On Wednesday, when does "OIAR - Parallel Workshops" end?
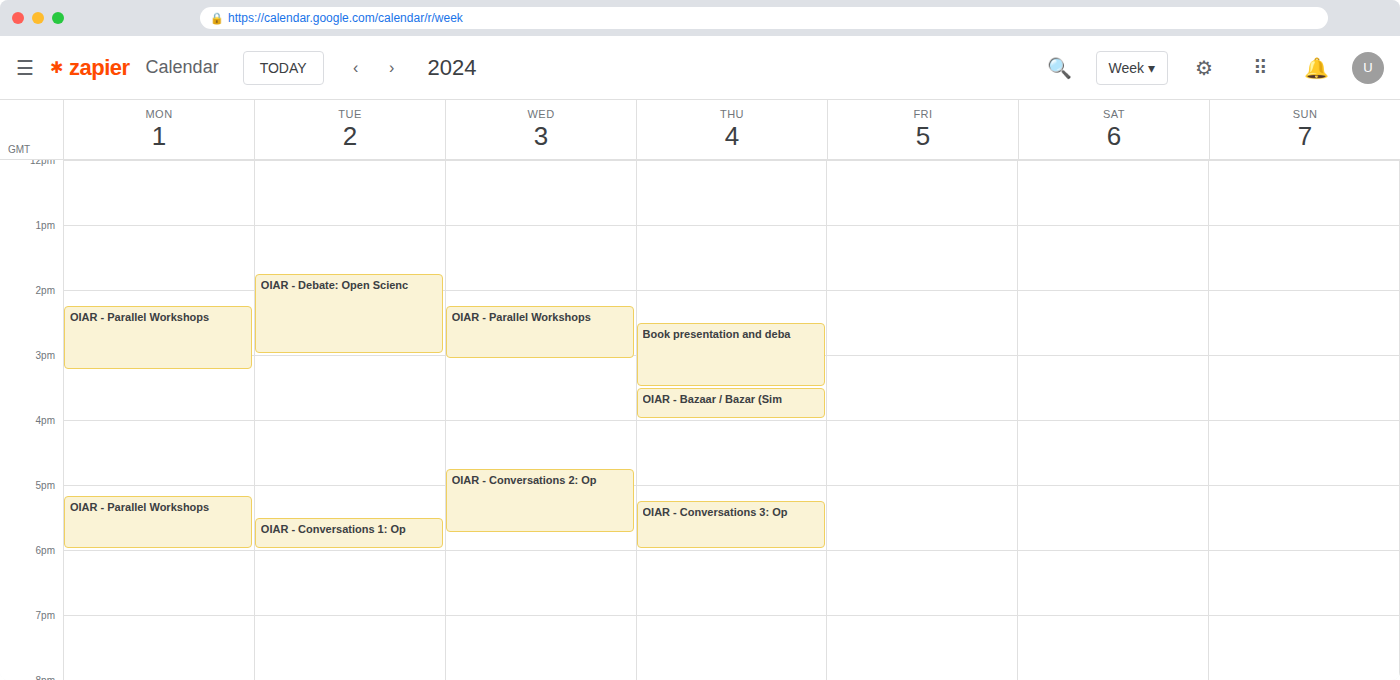
15:05